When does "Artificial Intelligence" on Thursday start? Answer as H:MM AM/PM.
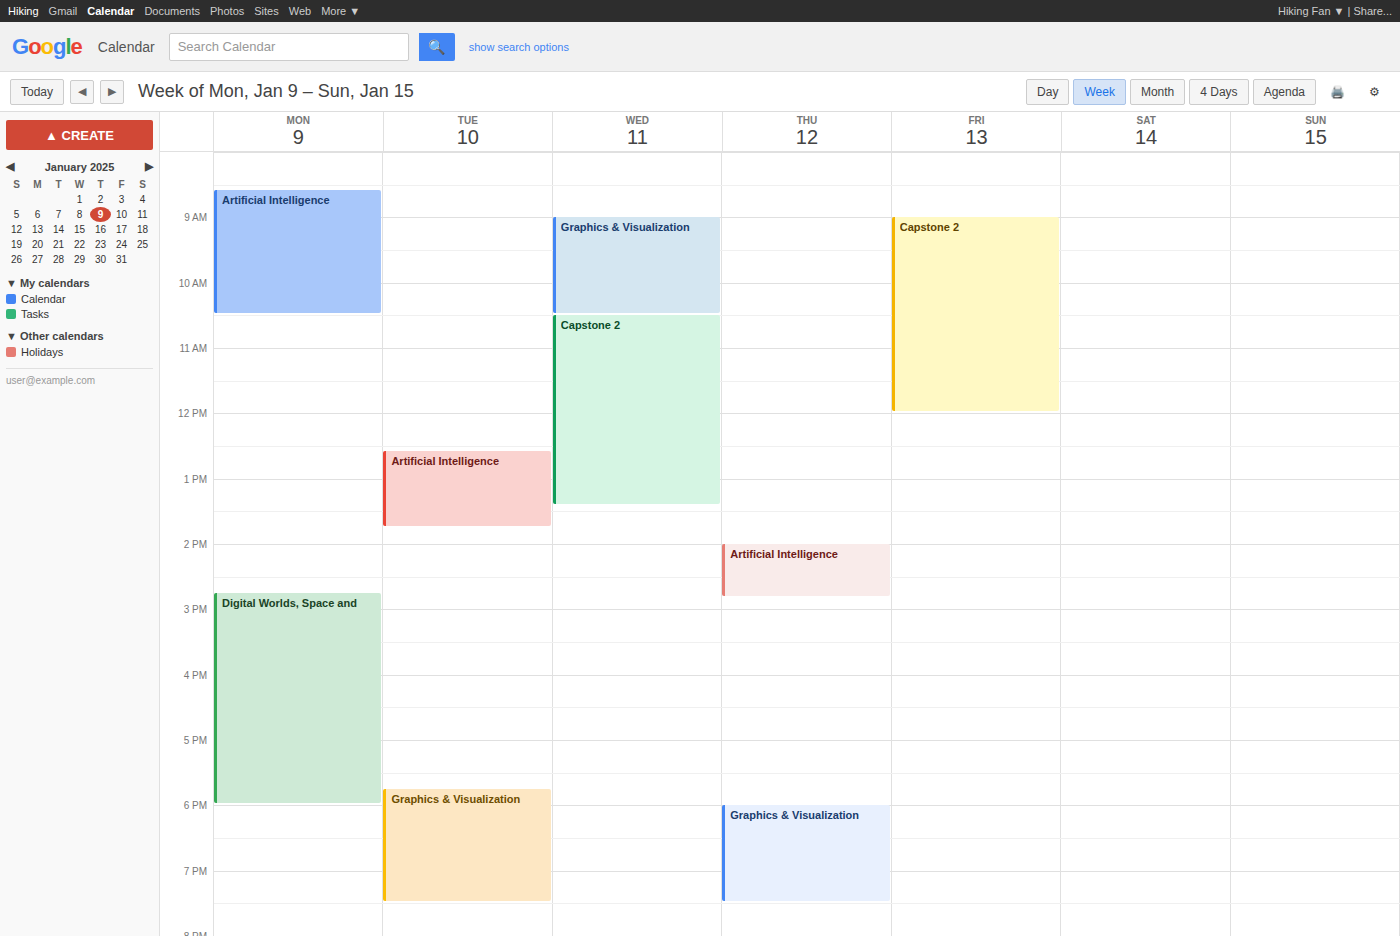
2:00 PM